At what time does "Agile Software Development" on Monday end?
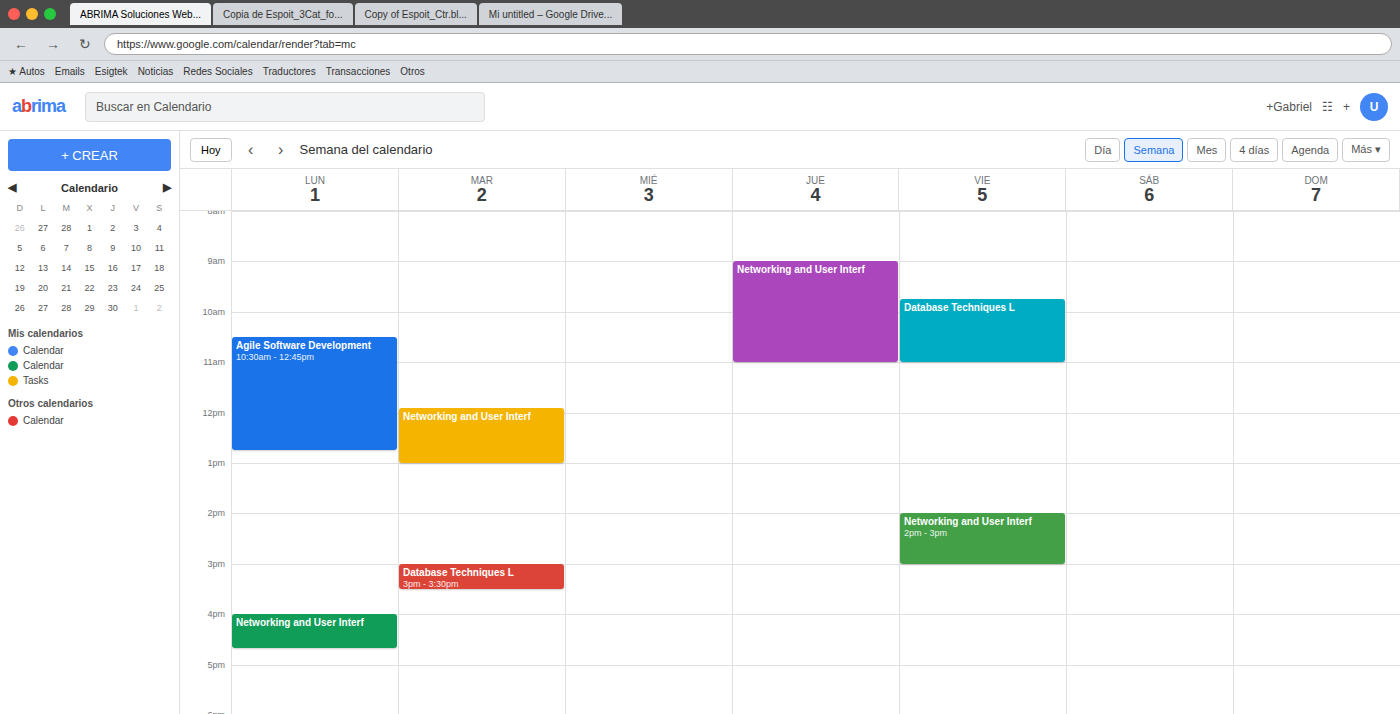
12:45